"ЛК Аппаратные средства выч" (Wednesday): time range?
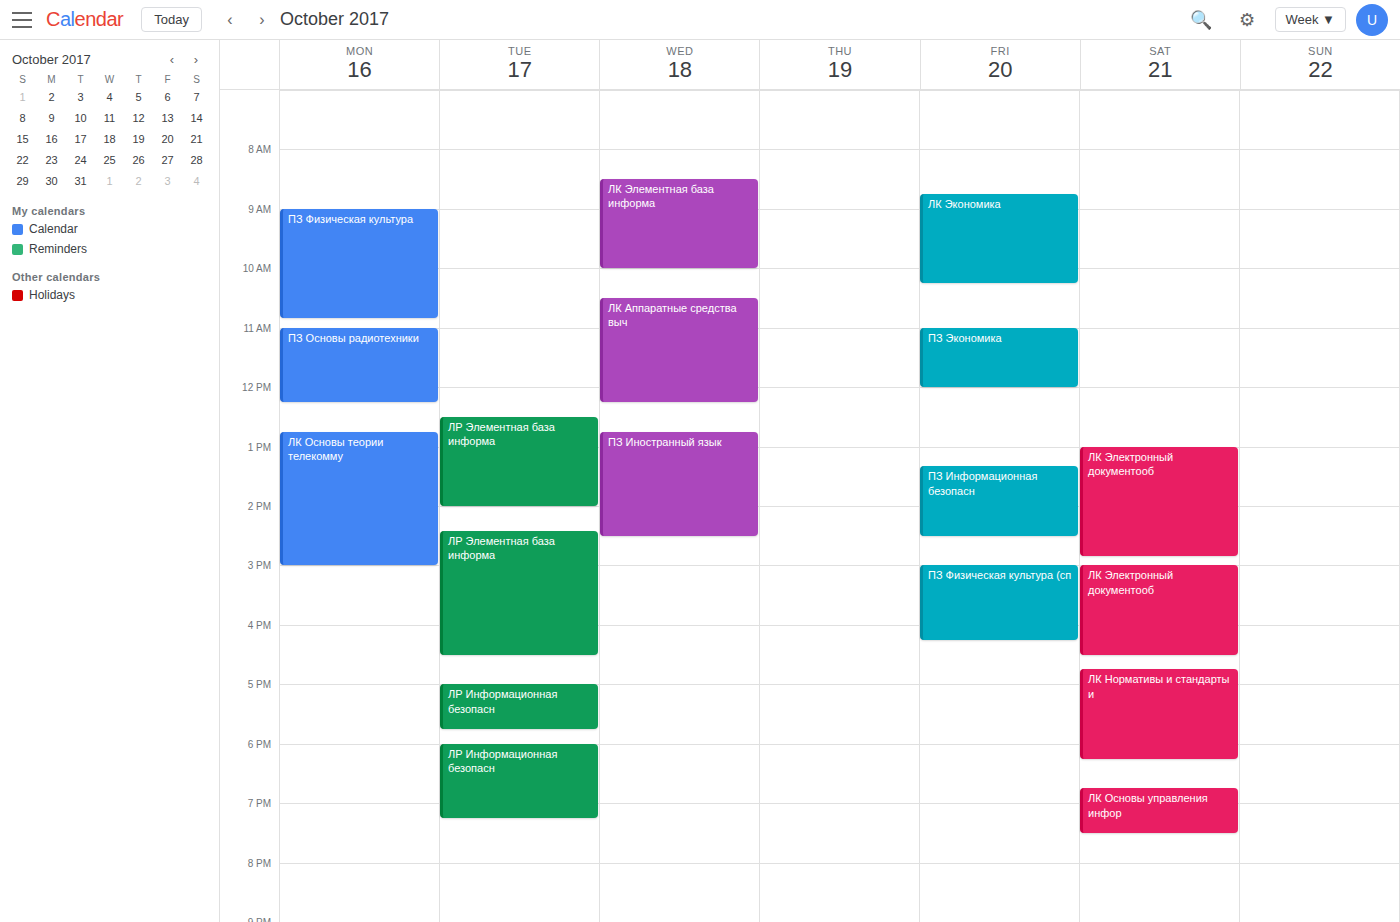
10:30 AM to 12:15 PM